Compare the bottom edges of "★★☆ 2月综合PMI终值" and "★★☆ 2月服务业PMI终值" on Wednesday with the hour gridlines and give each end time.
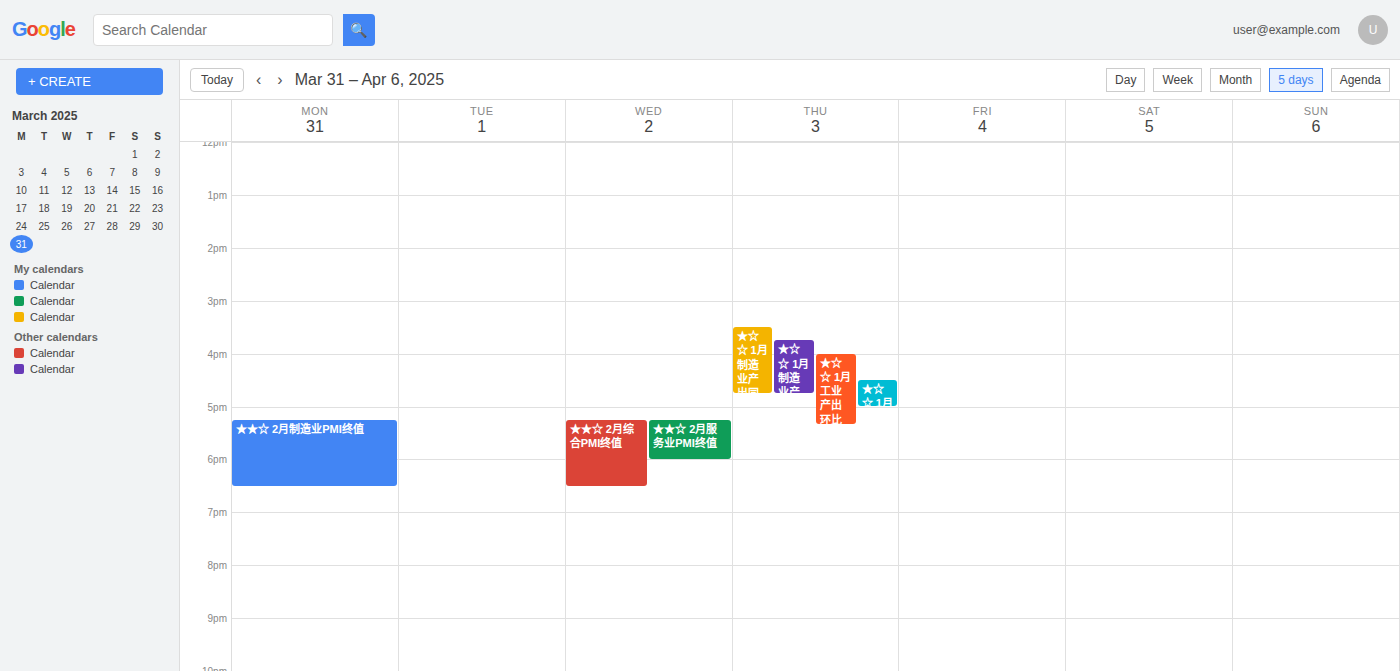
"★★☆ 2月综合PMI终值": 6:30 PM, halfway between the 6 PM and 7 PM lines. "★★☆ 2月服务业PMI终值": 6:00 PM, exactly on the 6 PM line.